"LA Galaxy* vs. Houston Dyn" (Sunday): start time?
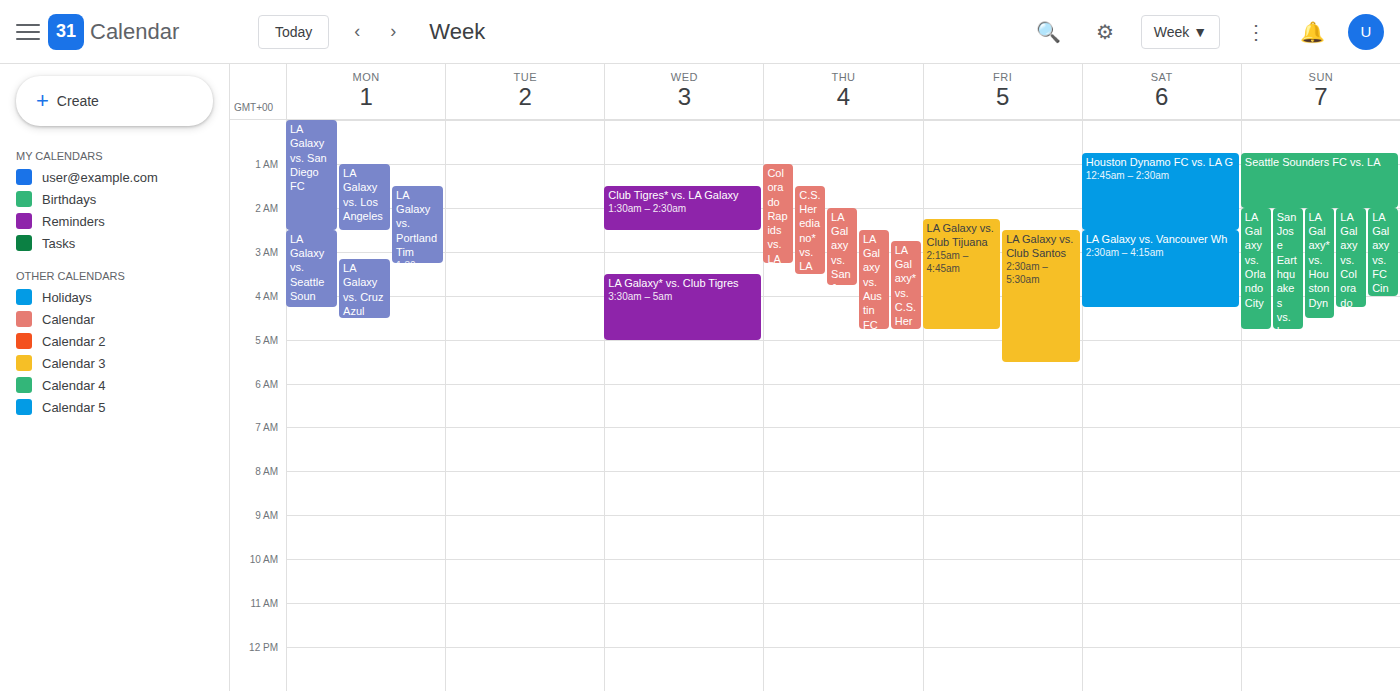
2:00 AM